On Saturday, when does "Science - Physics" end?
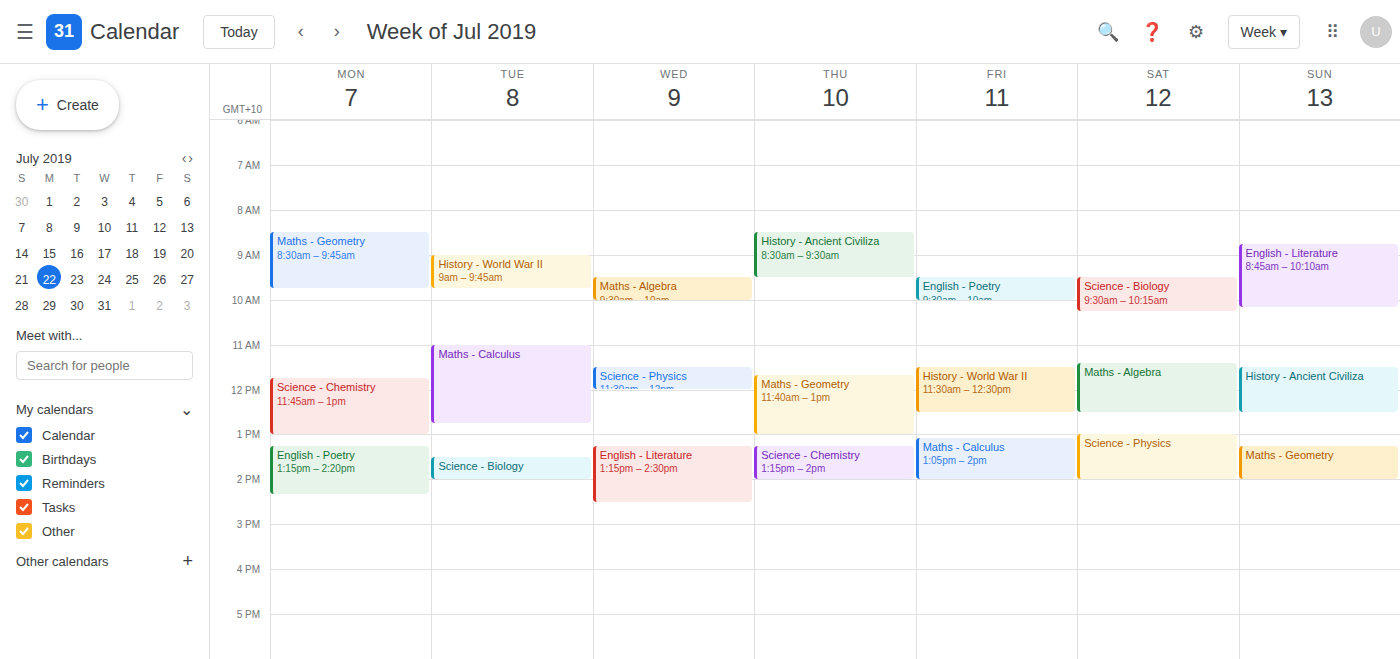
2:00 PM